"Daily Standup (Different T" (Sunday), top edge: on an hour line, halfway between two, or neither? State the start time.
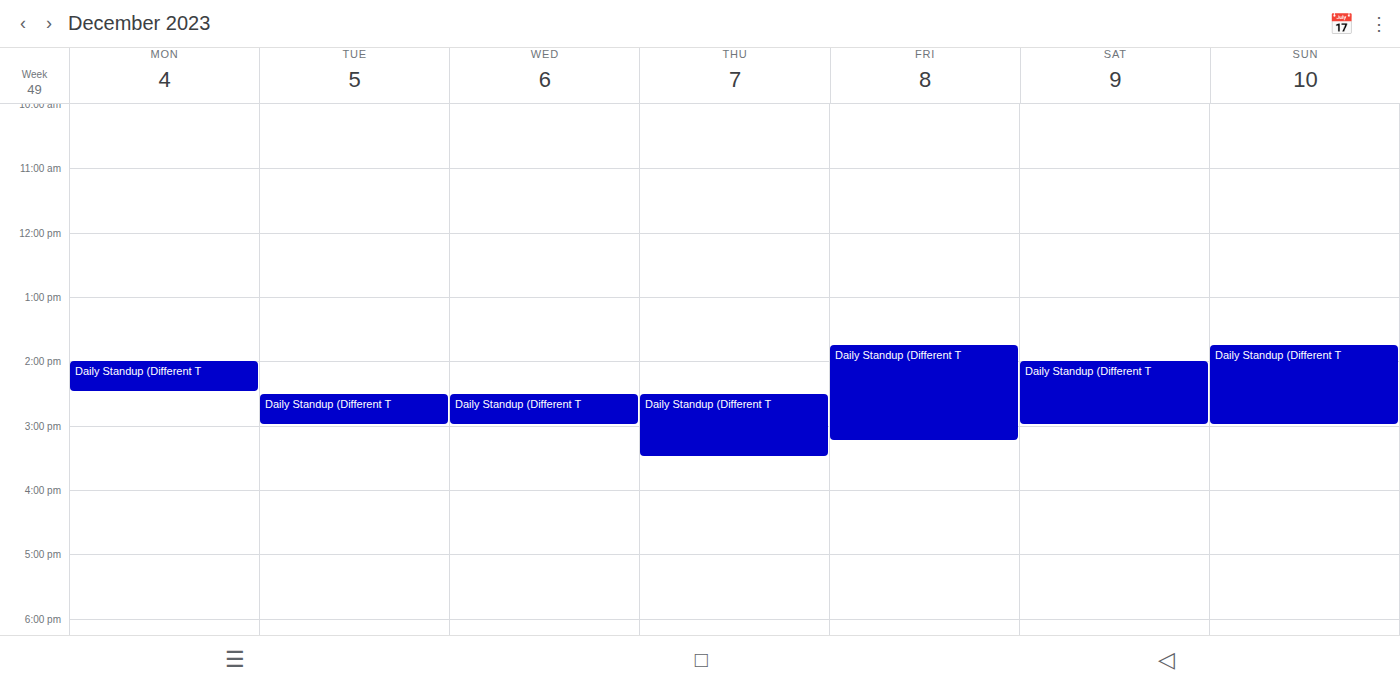
1:45 PM -- neither: three quarters of the way from the 1 PM line to the 2 PM line.